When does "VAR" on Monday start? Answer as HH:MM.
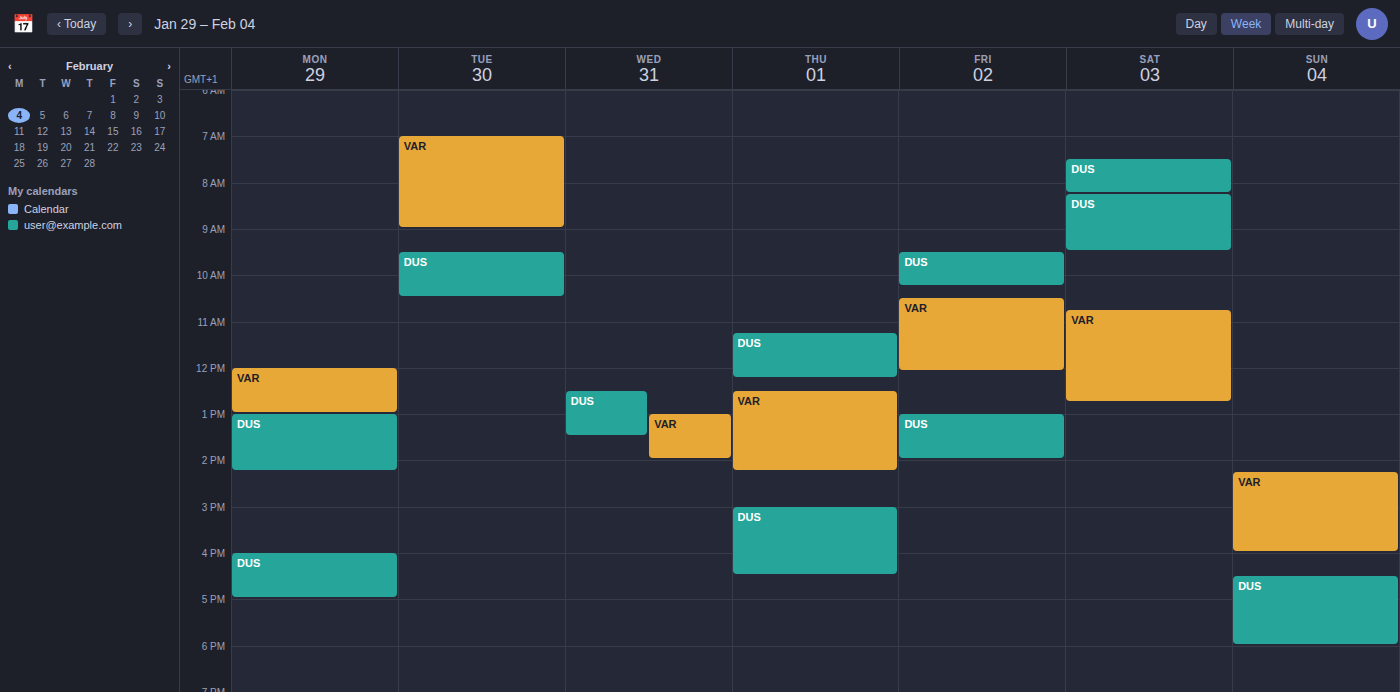
12:00